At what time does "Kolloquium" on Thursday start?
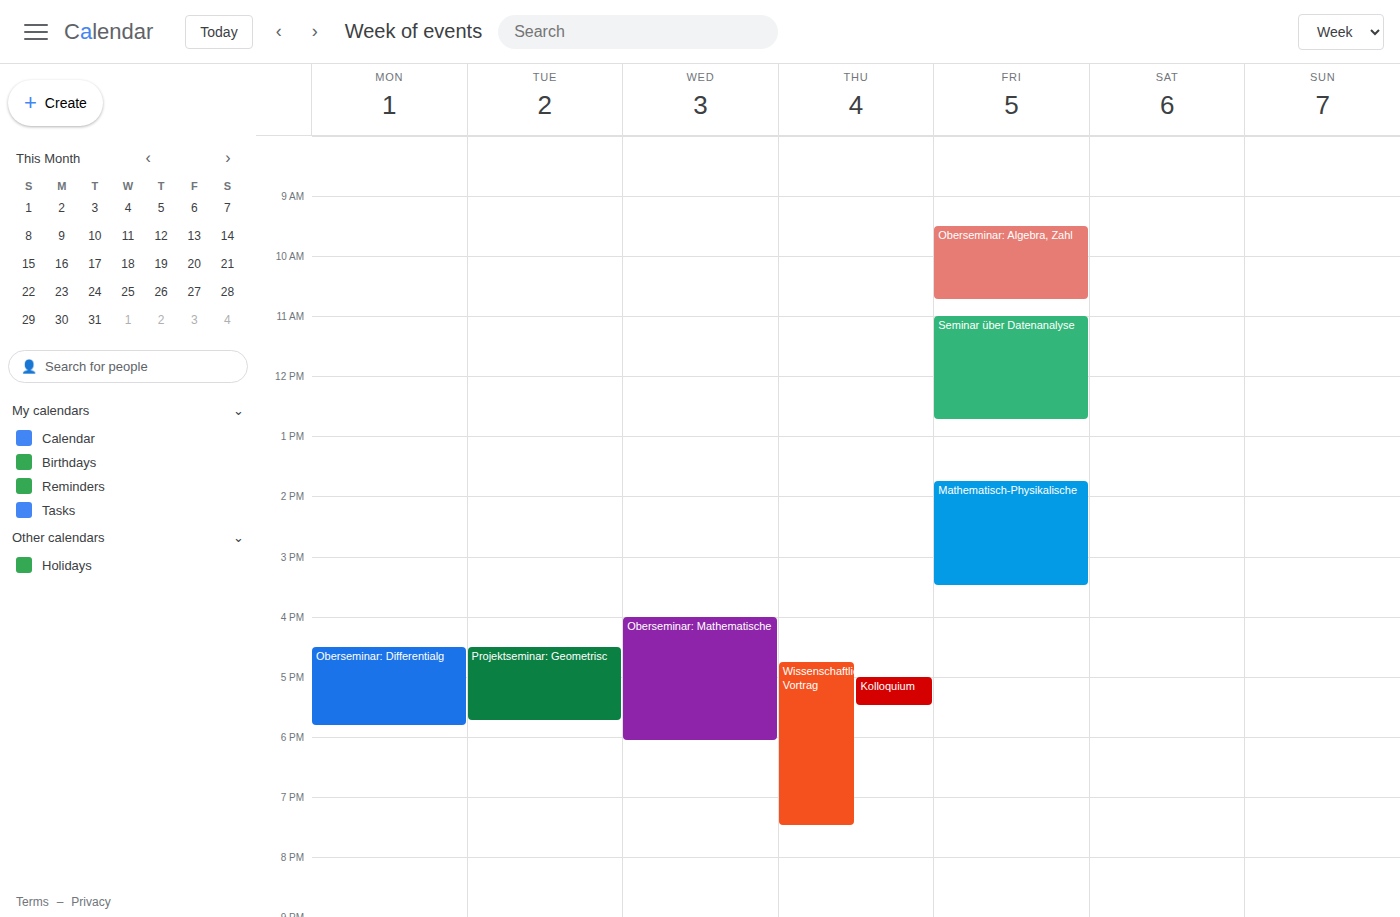
17:00